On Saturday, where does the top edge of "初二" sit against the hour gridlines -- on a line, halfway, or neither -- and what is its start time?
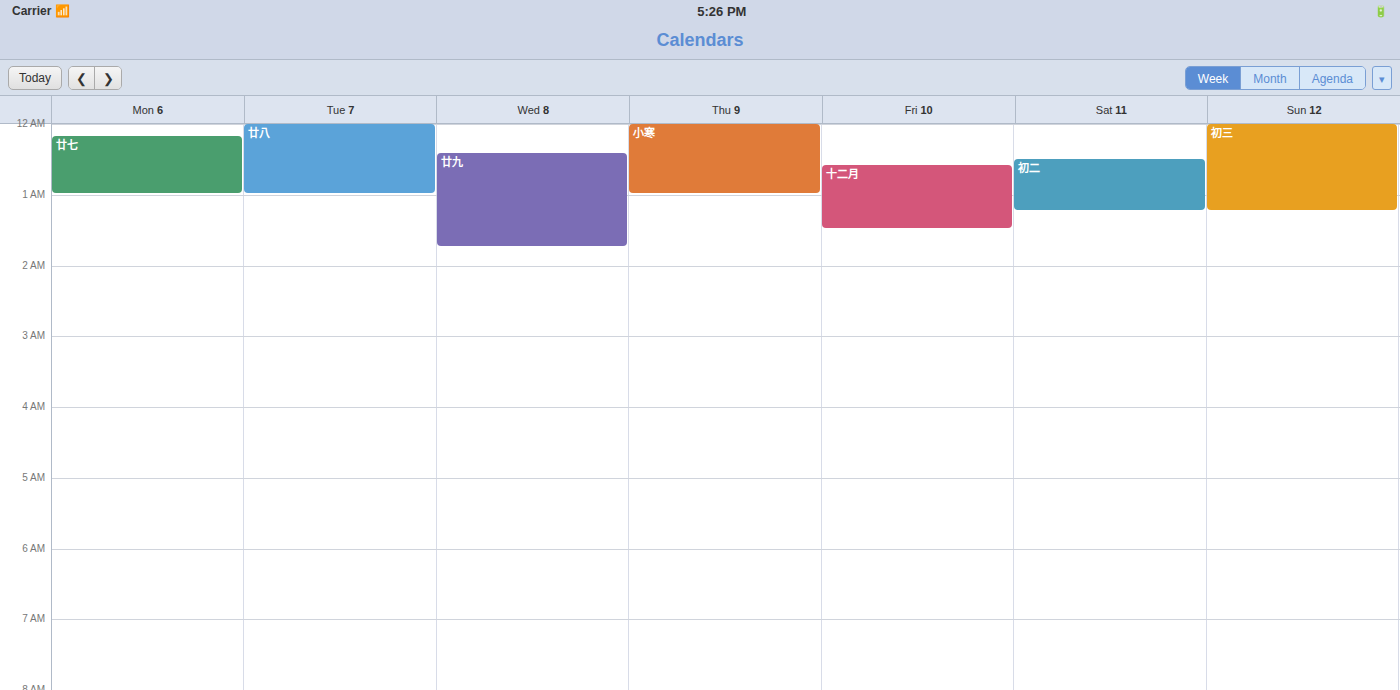
12:30 AM -- halfway between the 12 AM and 1 AM lines.